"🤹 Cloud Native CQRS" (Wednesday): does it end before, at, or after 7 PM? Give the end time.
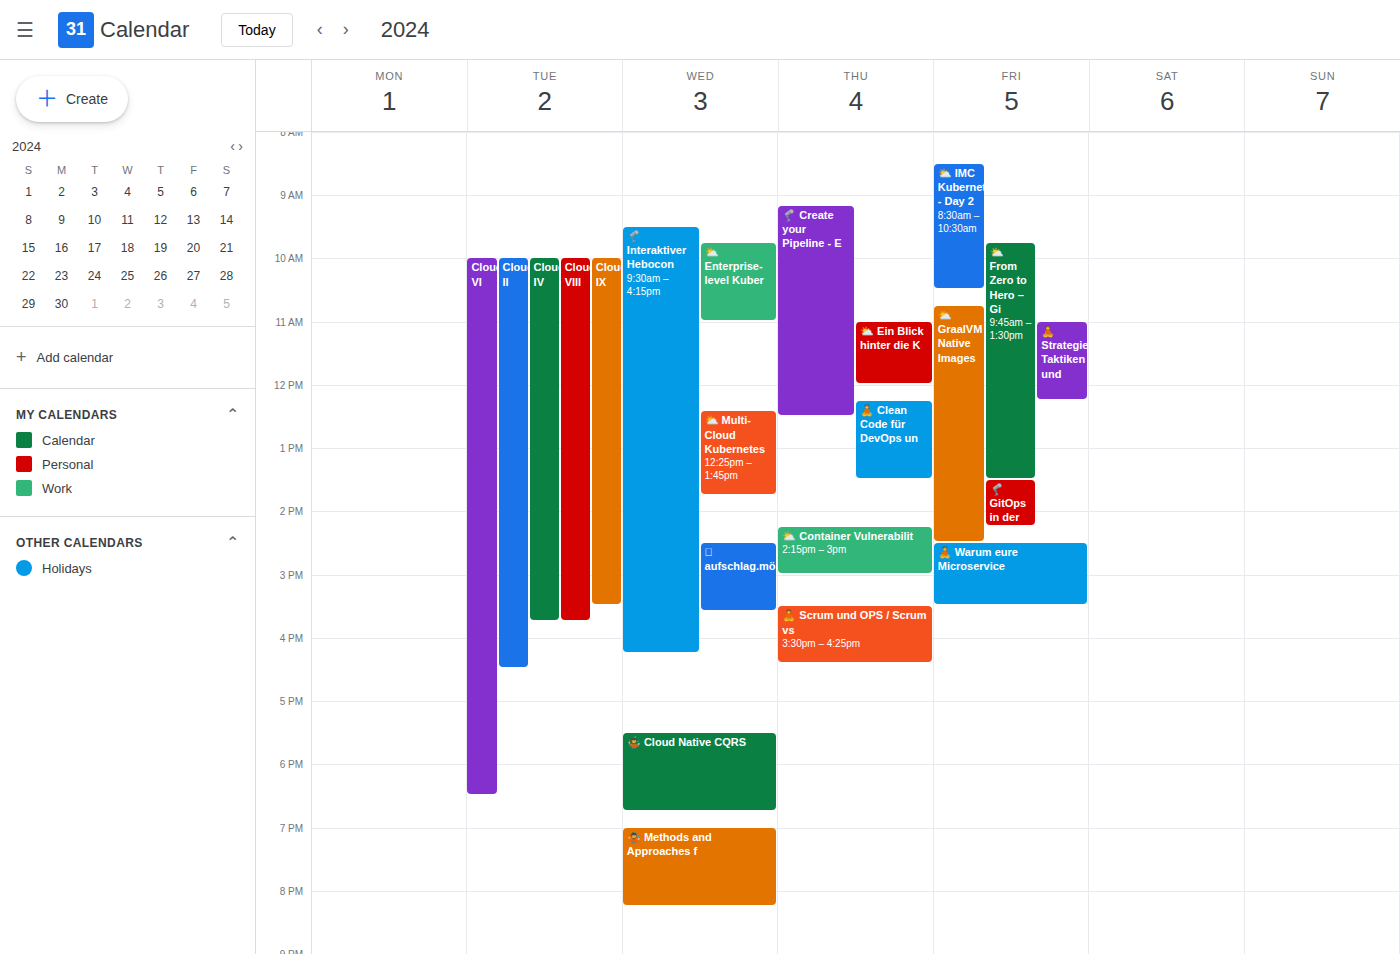
6:45 PM -- before 7 PM, 15 minutes above the 7 PM line.